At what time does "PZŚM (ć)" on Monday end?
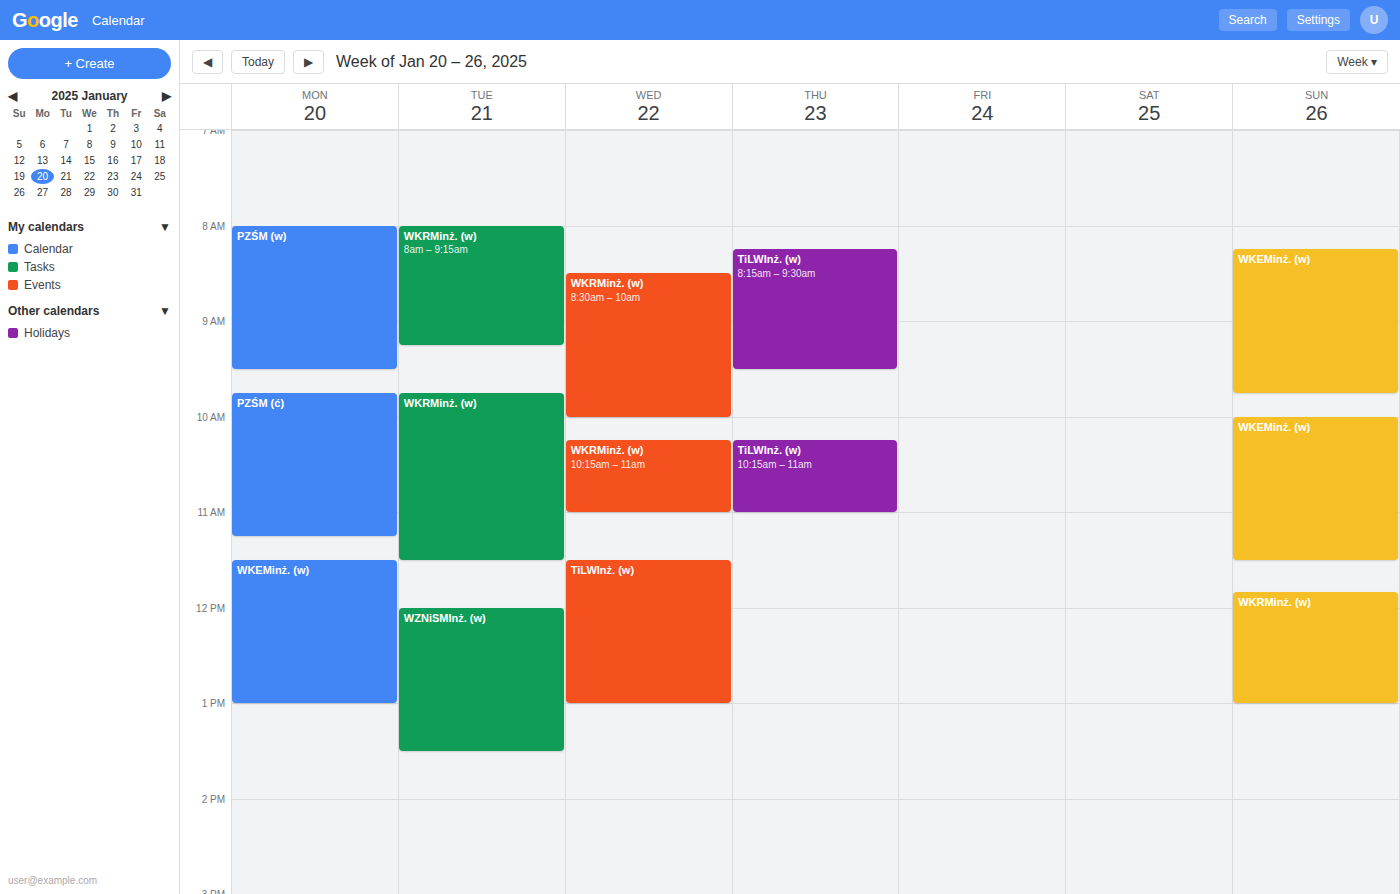
11:15 AM